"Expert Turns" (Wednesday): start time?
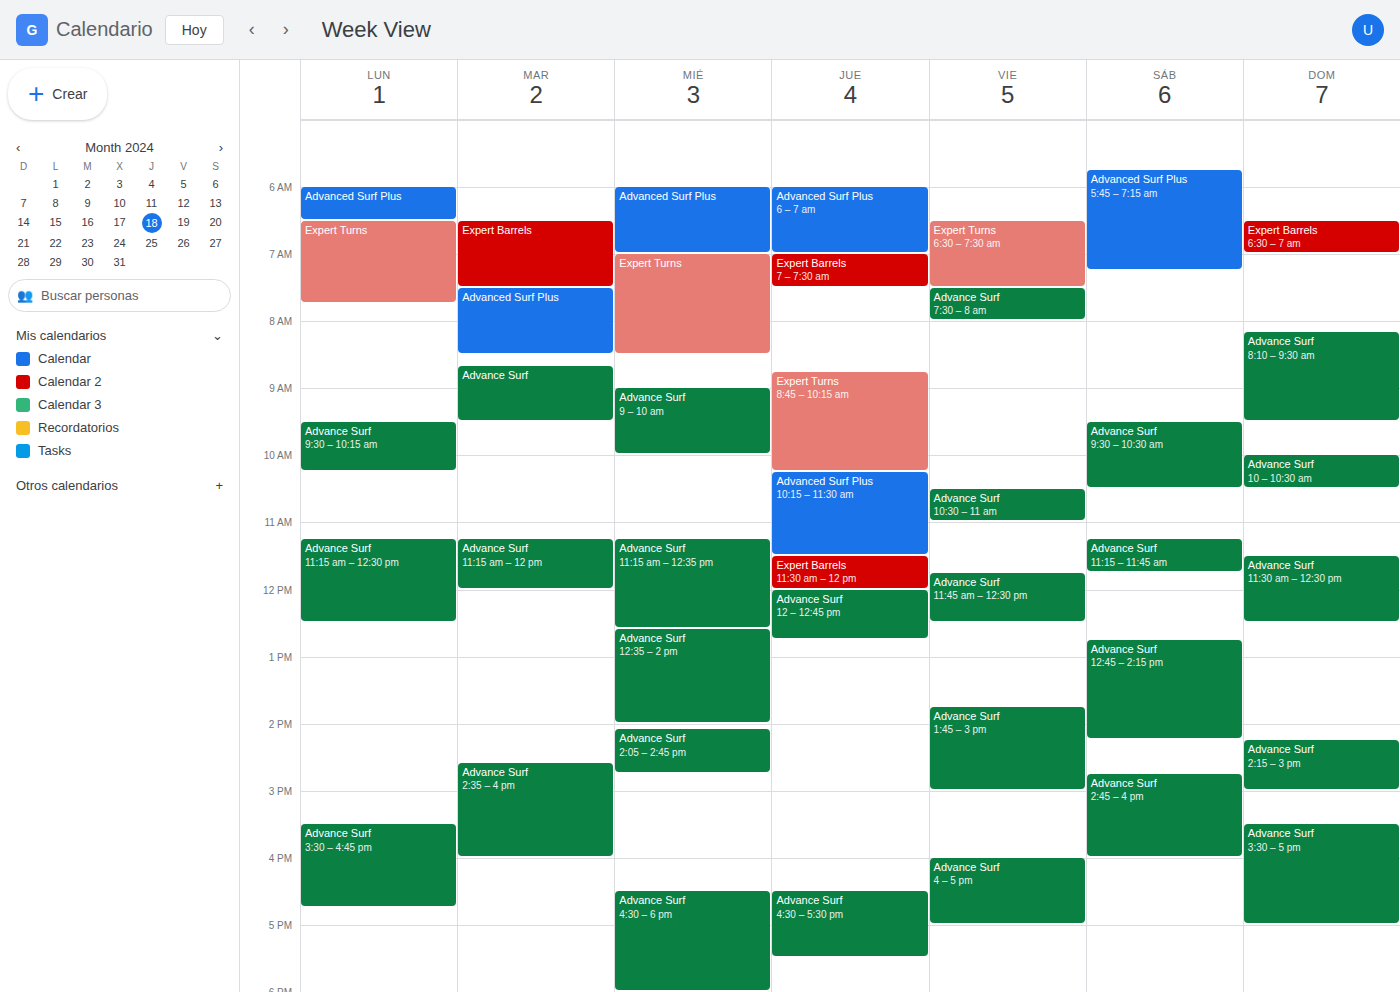
07:00